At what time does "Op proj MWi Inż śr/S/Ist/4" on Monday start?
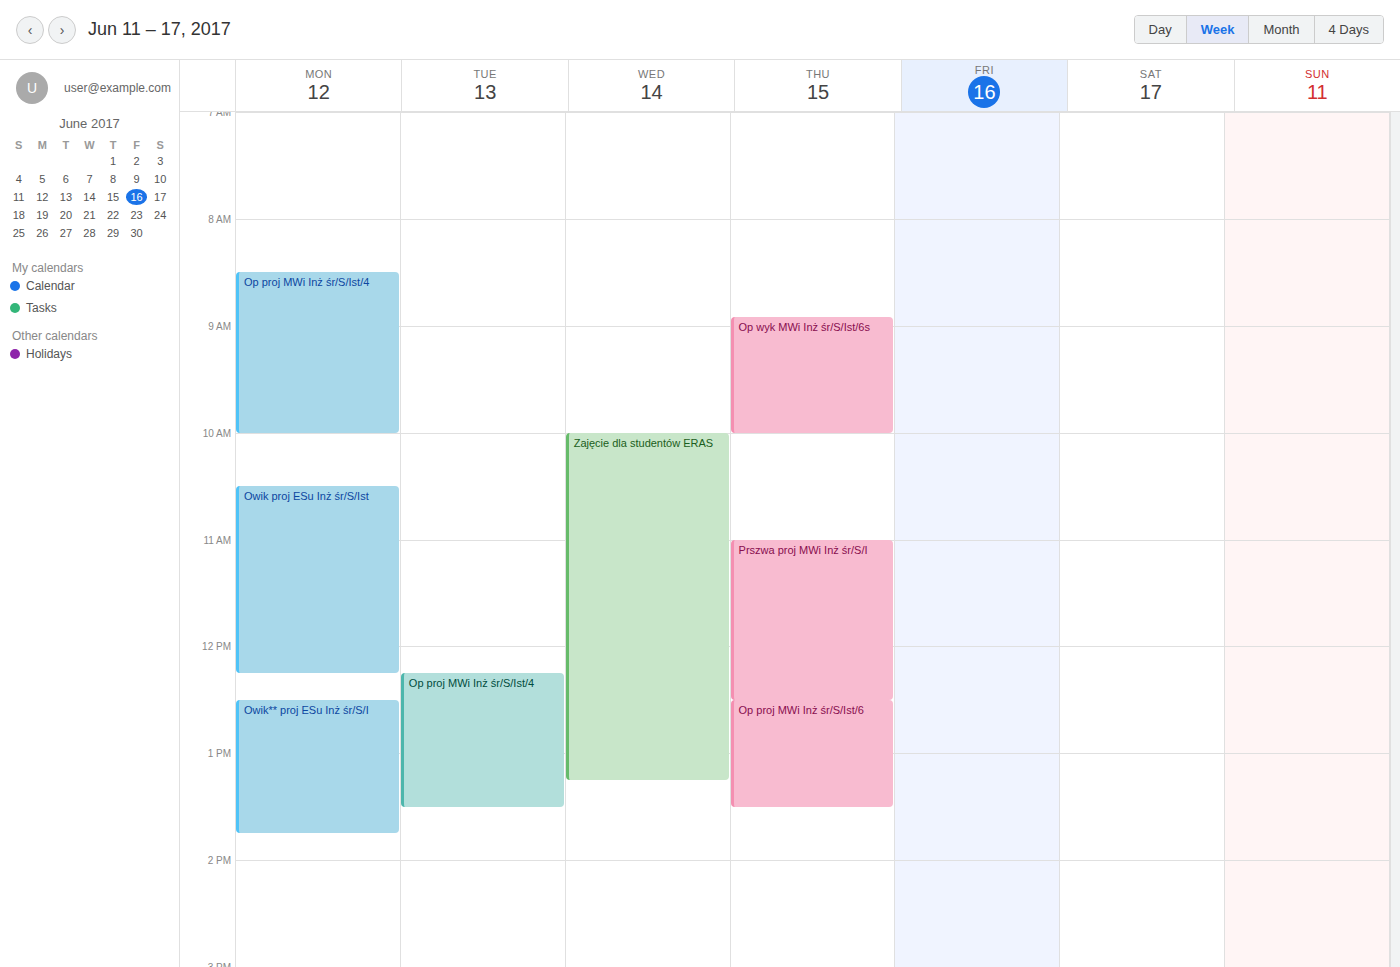
8:30 AM